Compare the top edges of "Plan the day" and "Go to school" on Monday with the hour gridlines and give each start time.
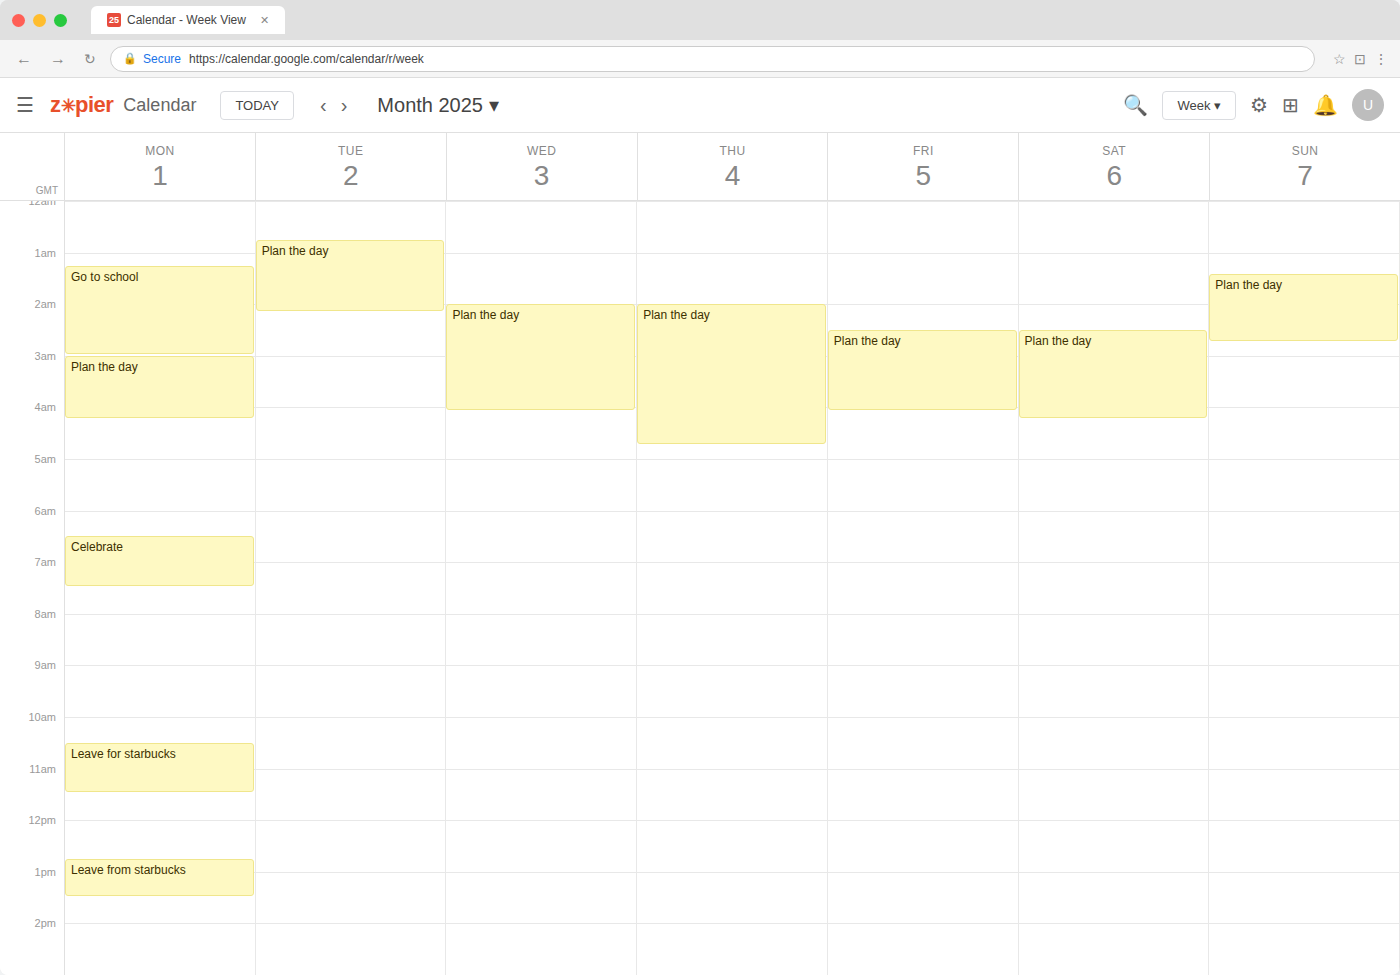
"Plan the day": 3:00 AM, exactly on the 3 AM line. "Go to school": 1:15 AM, neither: a quarter of the way from the 1 AM line to the 2 AM line.